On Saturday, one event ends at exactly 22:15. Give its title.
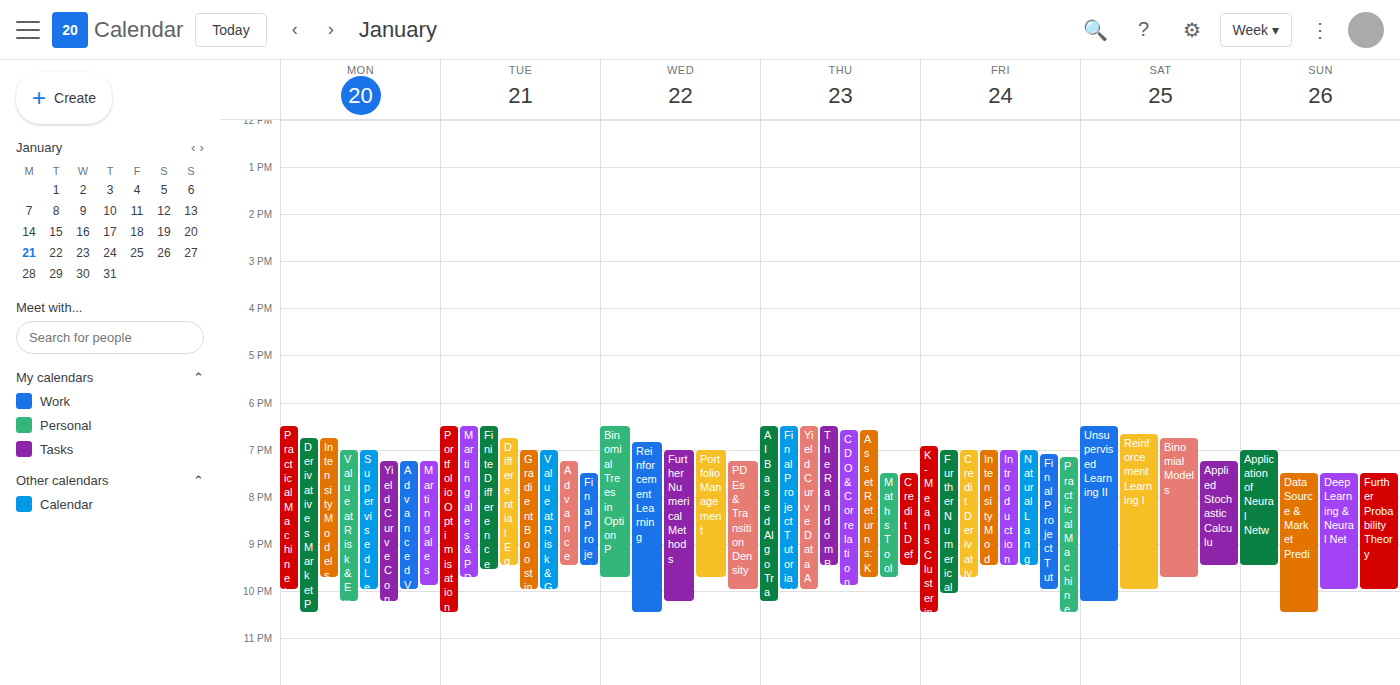
"Unsupervised Learning II"